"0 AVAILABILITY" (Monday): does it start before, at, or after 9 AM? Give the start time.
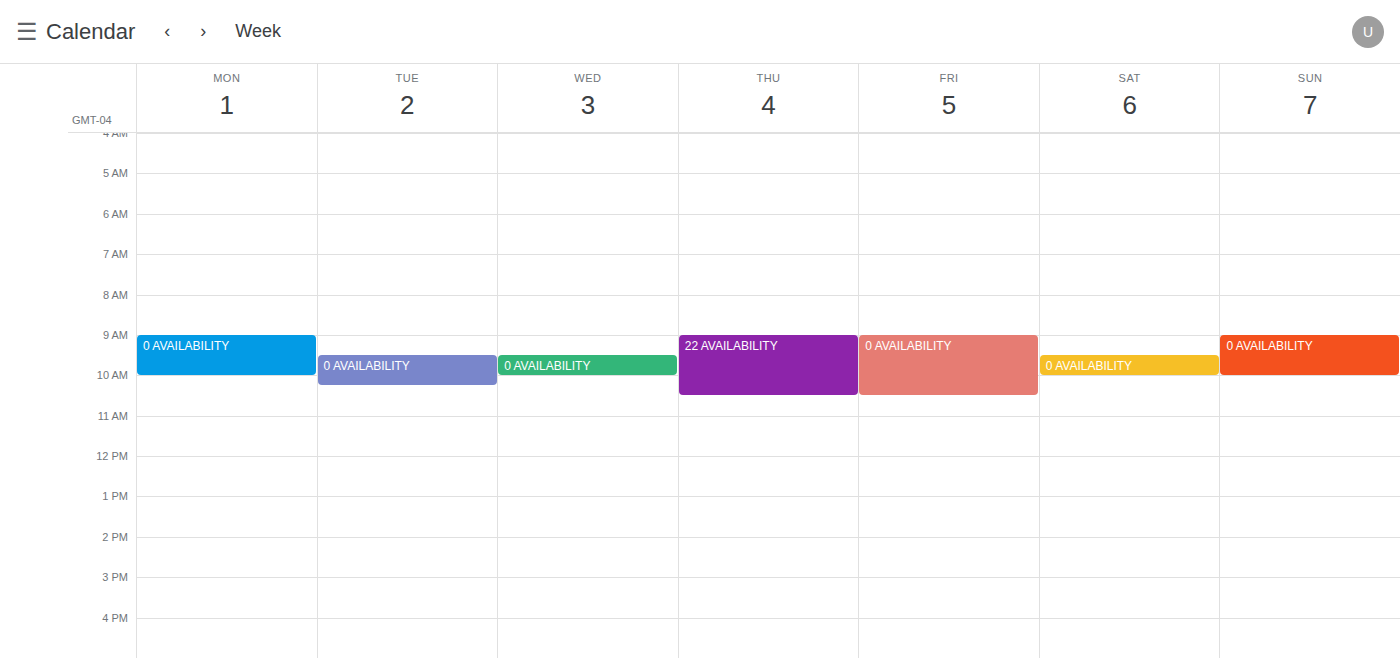
9:00 AM -- exactly at 9 AM, on the 9 AM line.